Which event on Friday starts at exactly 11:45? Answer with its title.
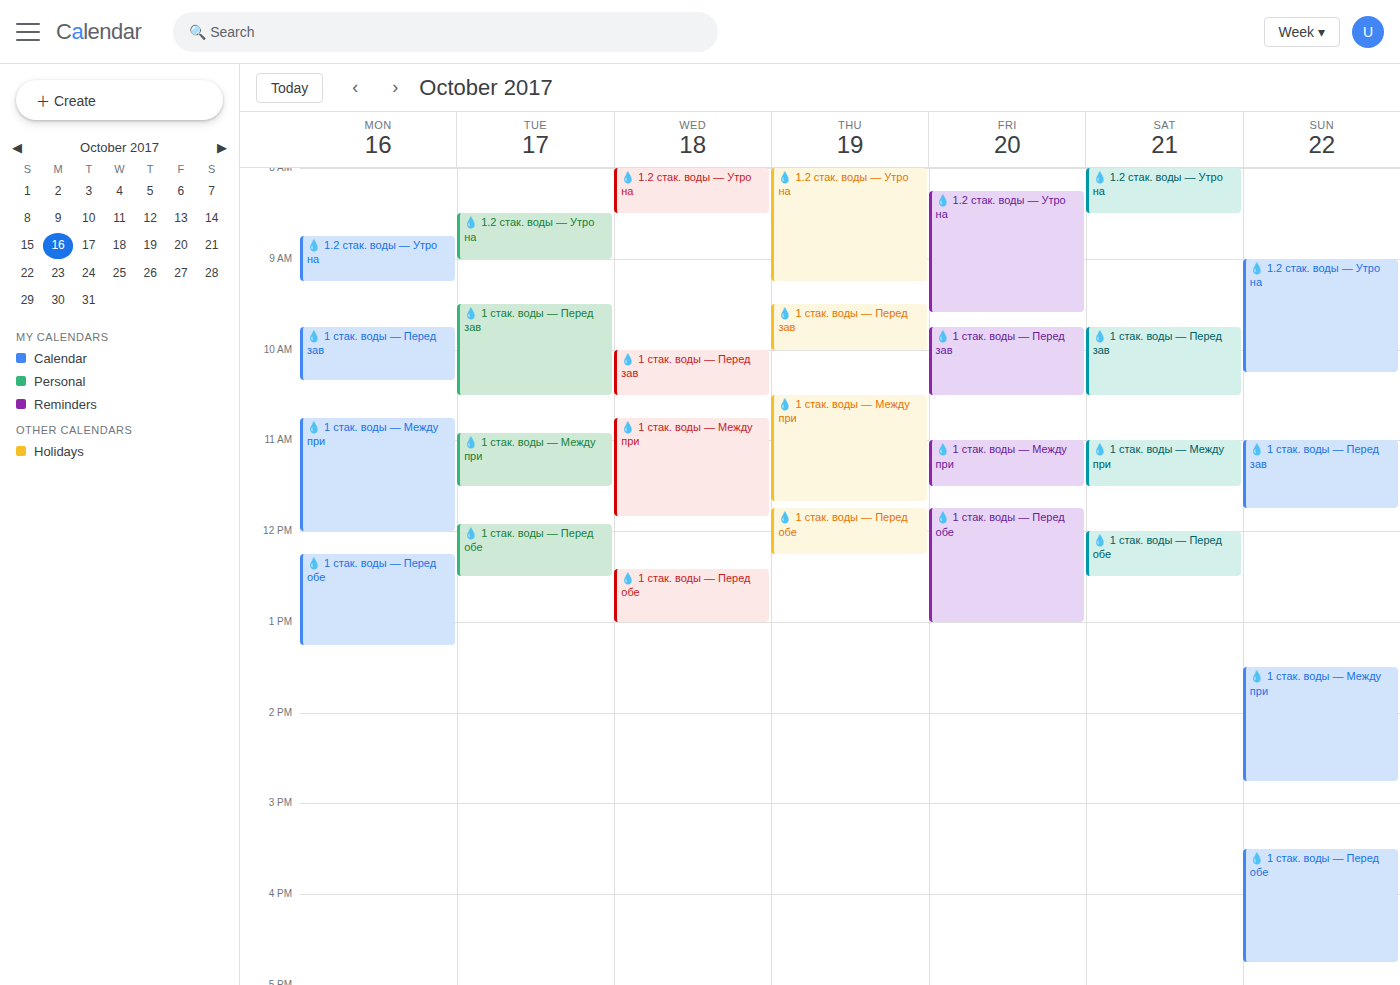
"💧 1 стак. воды — Перед обе"